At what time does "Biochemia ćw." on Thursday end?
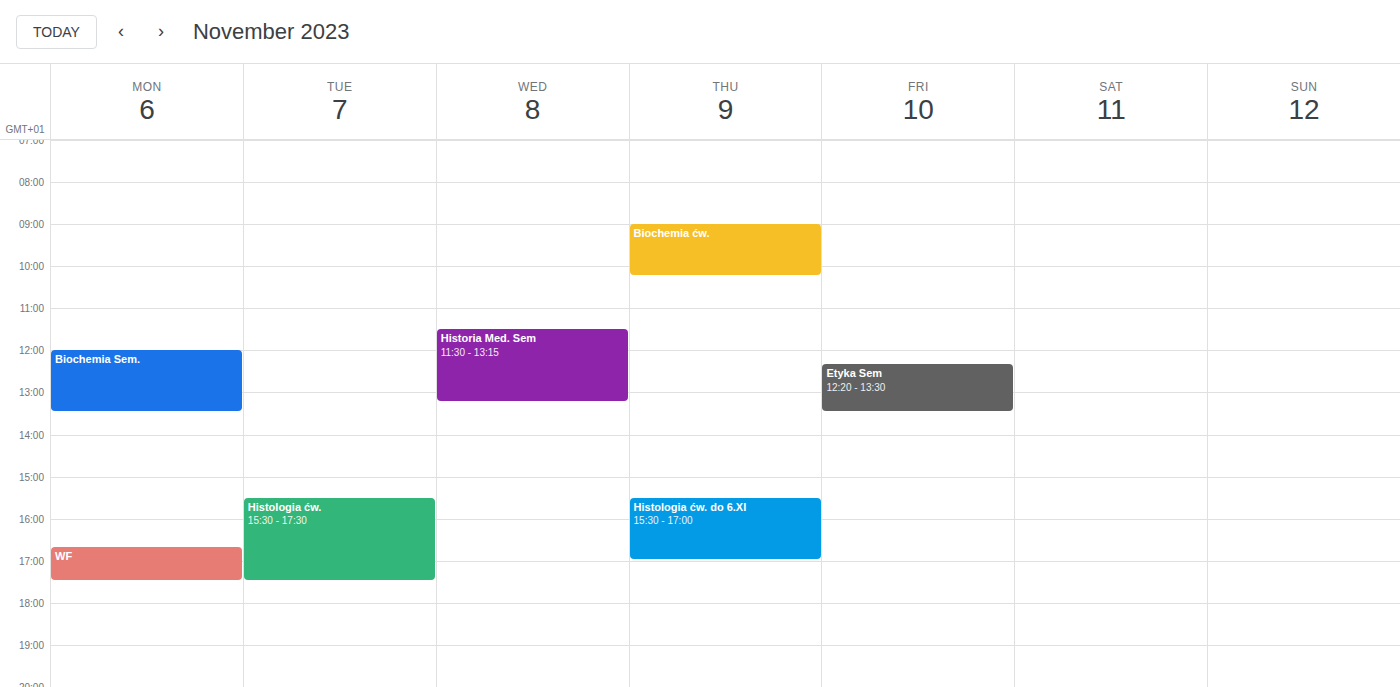
10:15 AM